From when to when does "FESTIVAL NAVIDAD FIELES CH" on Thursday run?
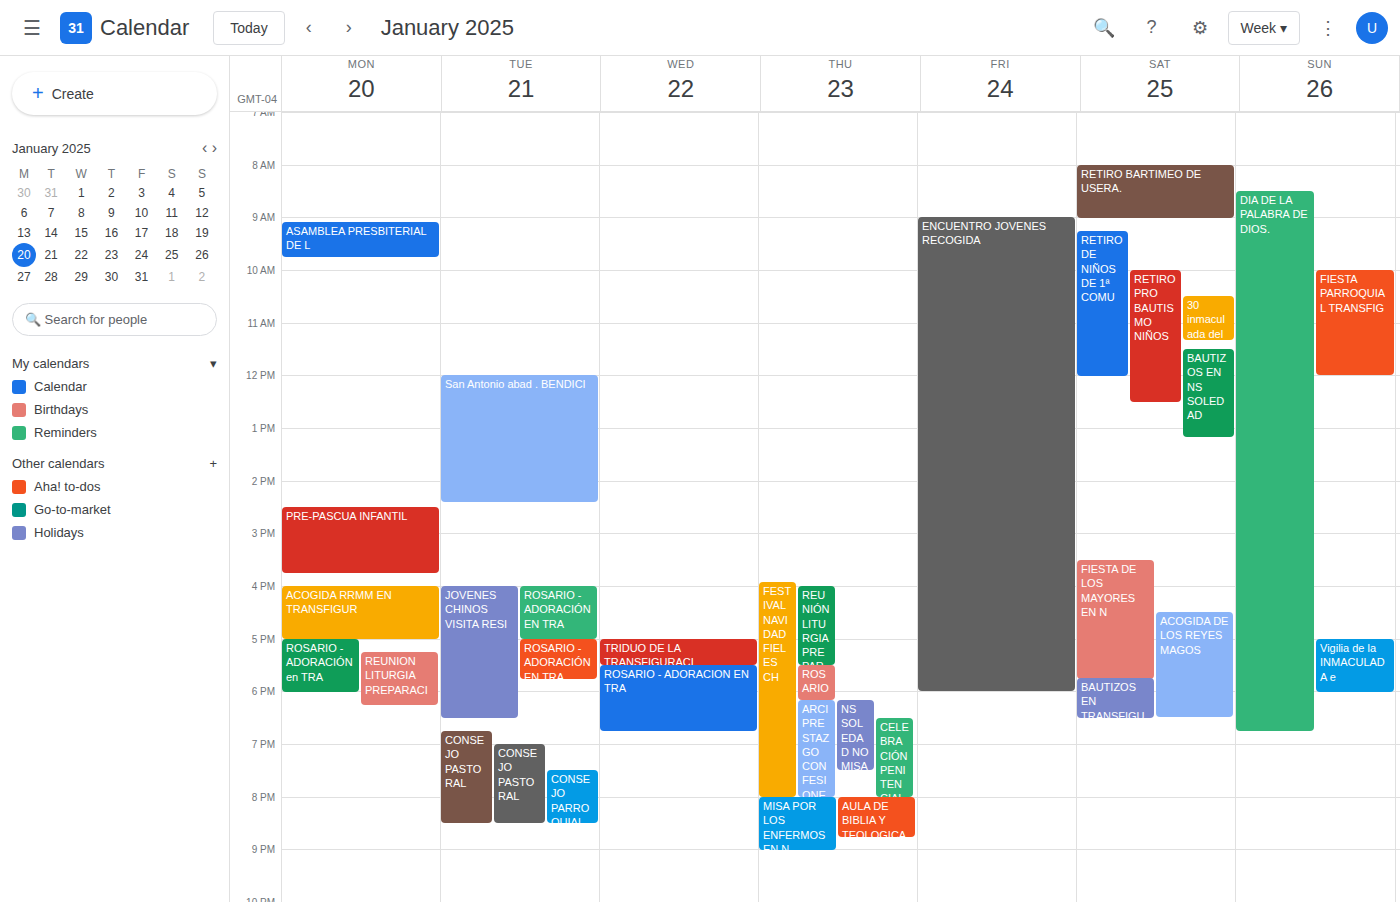
3:55 PM to 8:00 PM